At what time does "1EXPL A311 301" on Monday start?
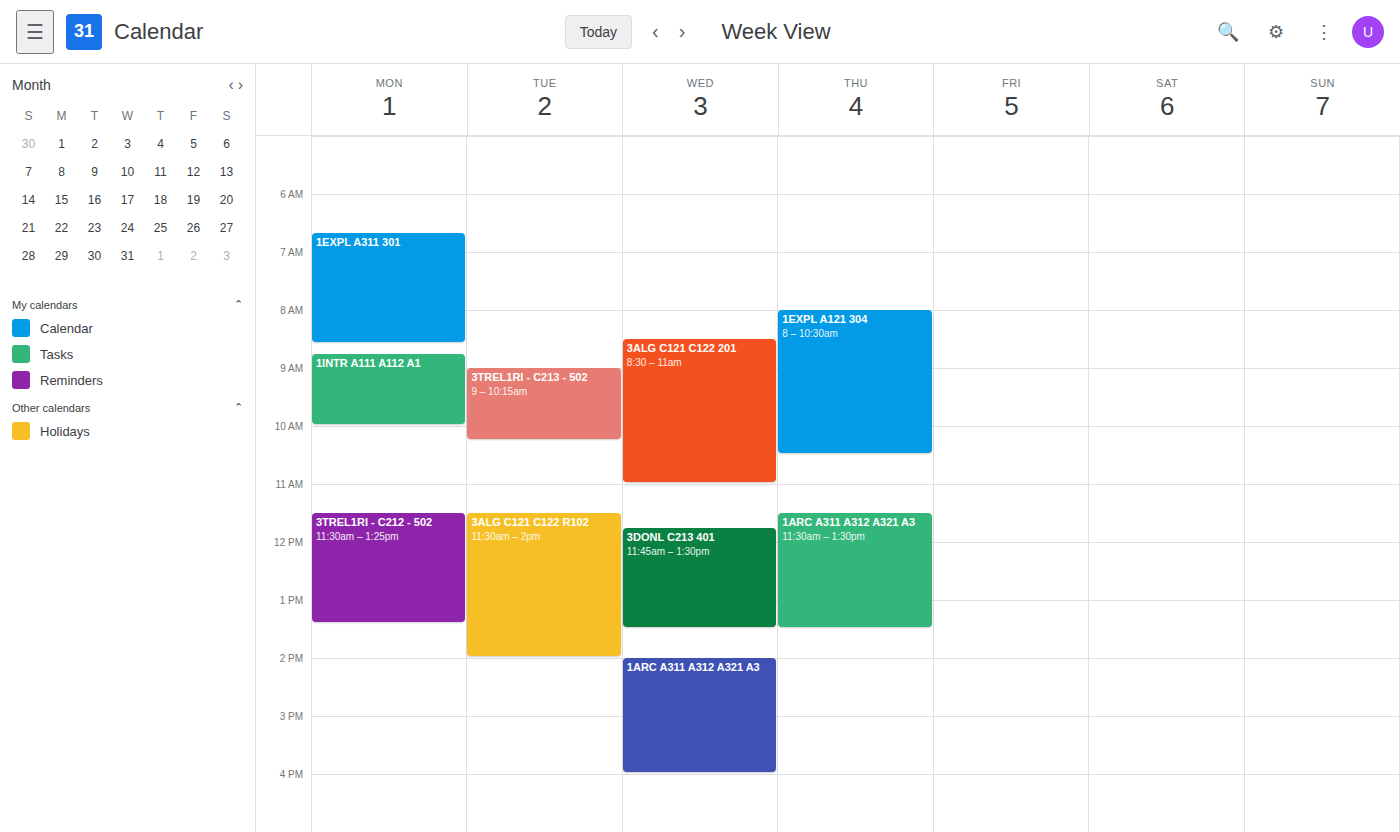
6:40 AM